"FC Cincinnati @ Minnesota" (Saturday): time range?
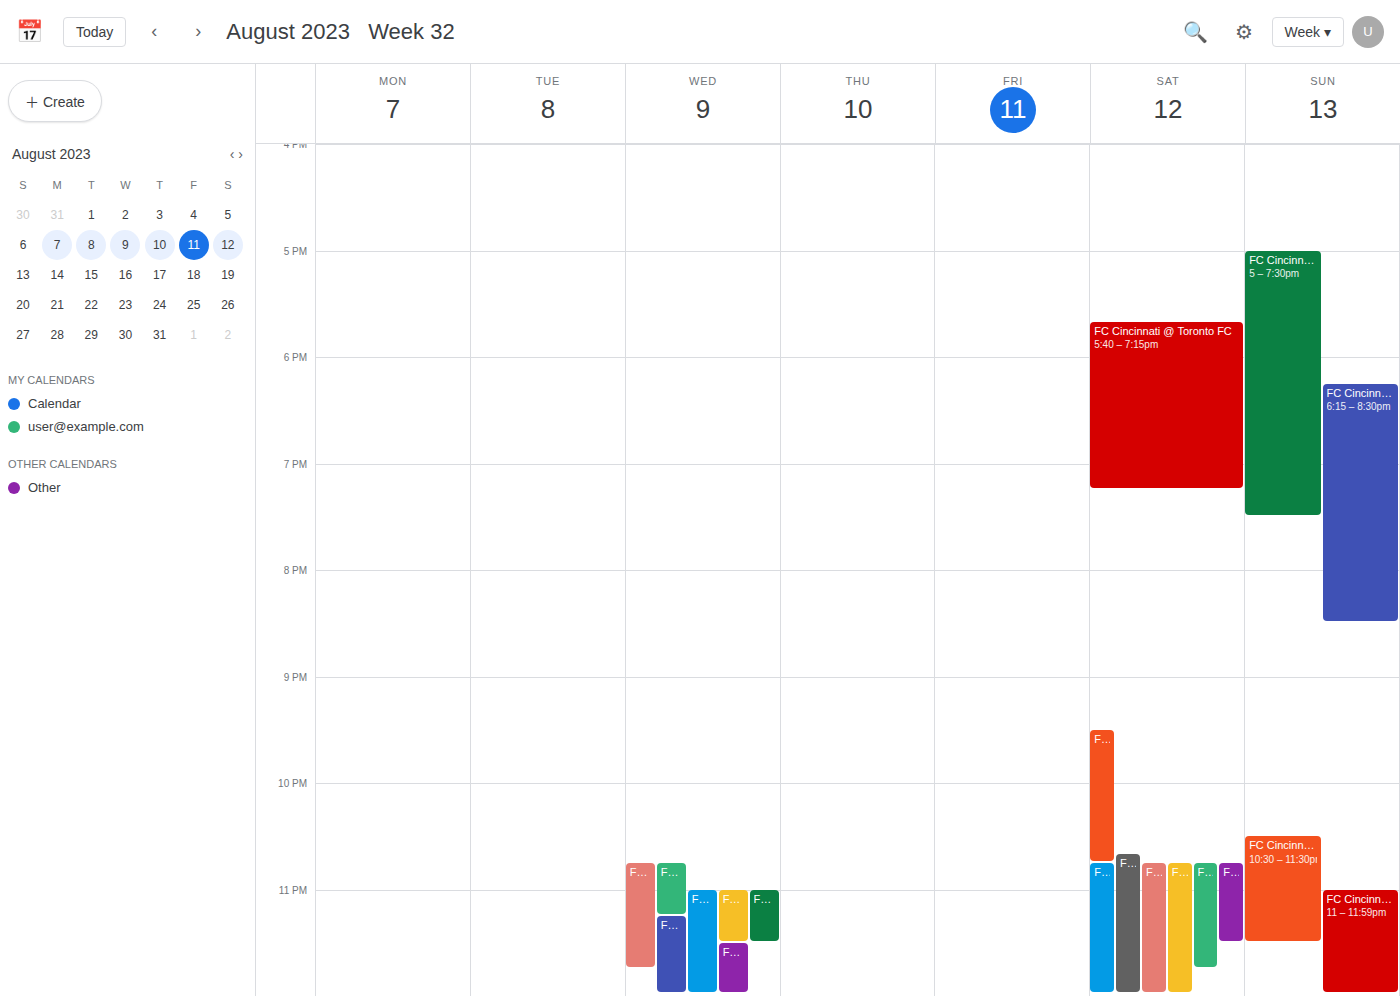
9:30 PM to 10:45 PM